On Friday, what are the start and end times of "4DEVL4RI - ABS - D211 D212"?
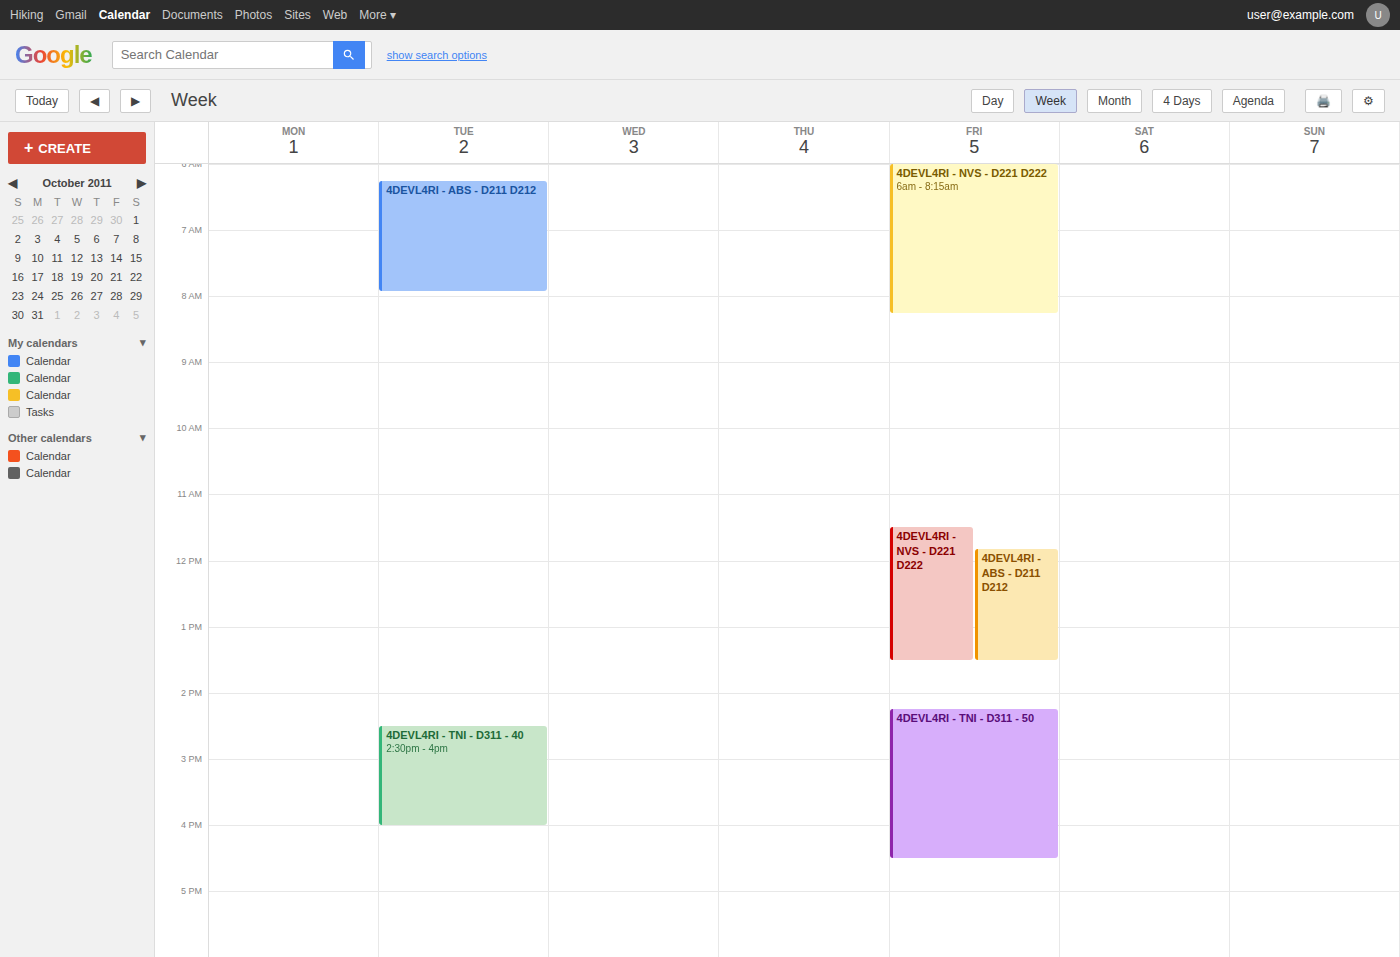
11:50 AM to 1:30 PM